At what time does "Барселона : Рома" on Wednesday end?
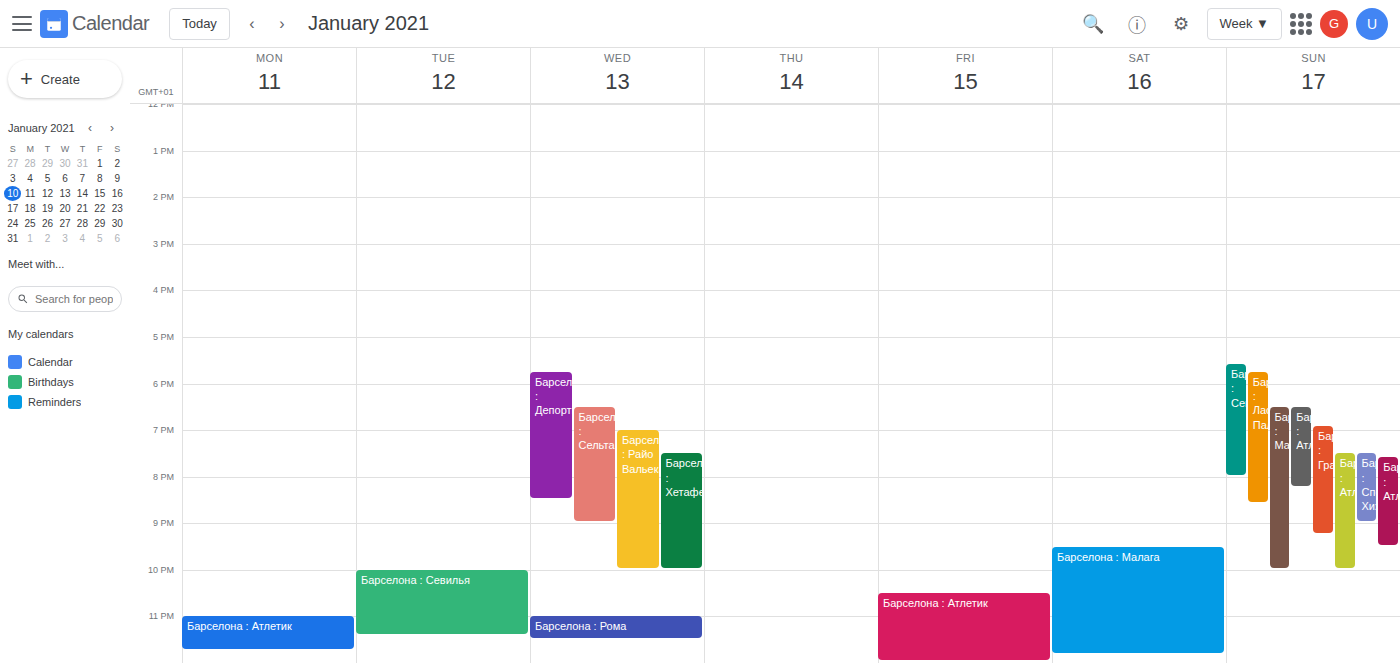
11:30 PM